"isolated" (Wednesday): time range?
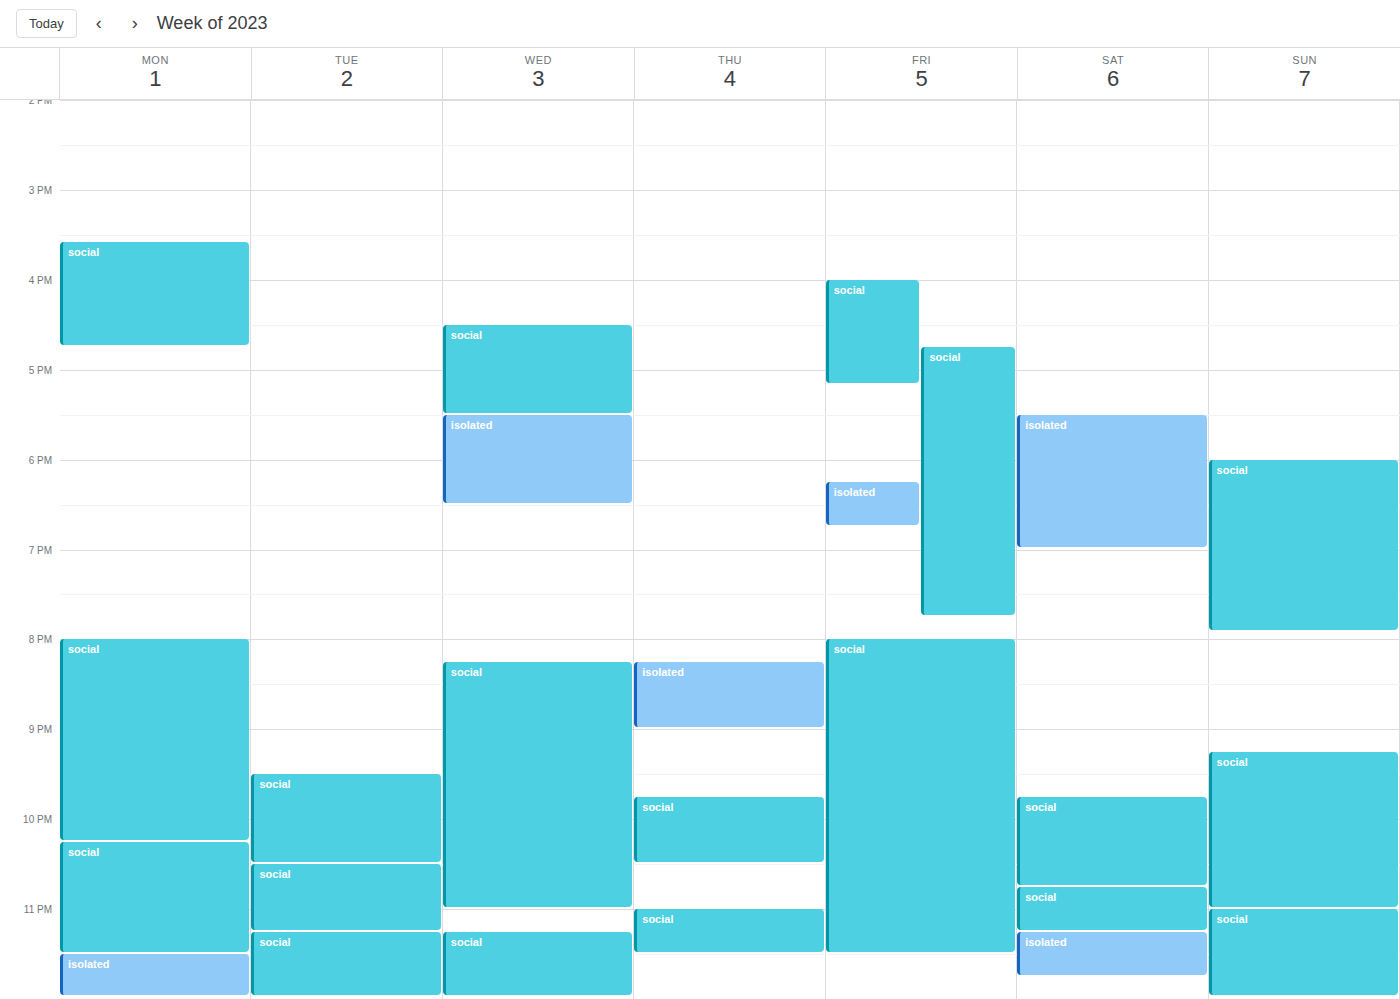
5:30 PM to 6:30 PM